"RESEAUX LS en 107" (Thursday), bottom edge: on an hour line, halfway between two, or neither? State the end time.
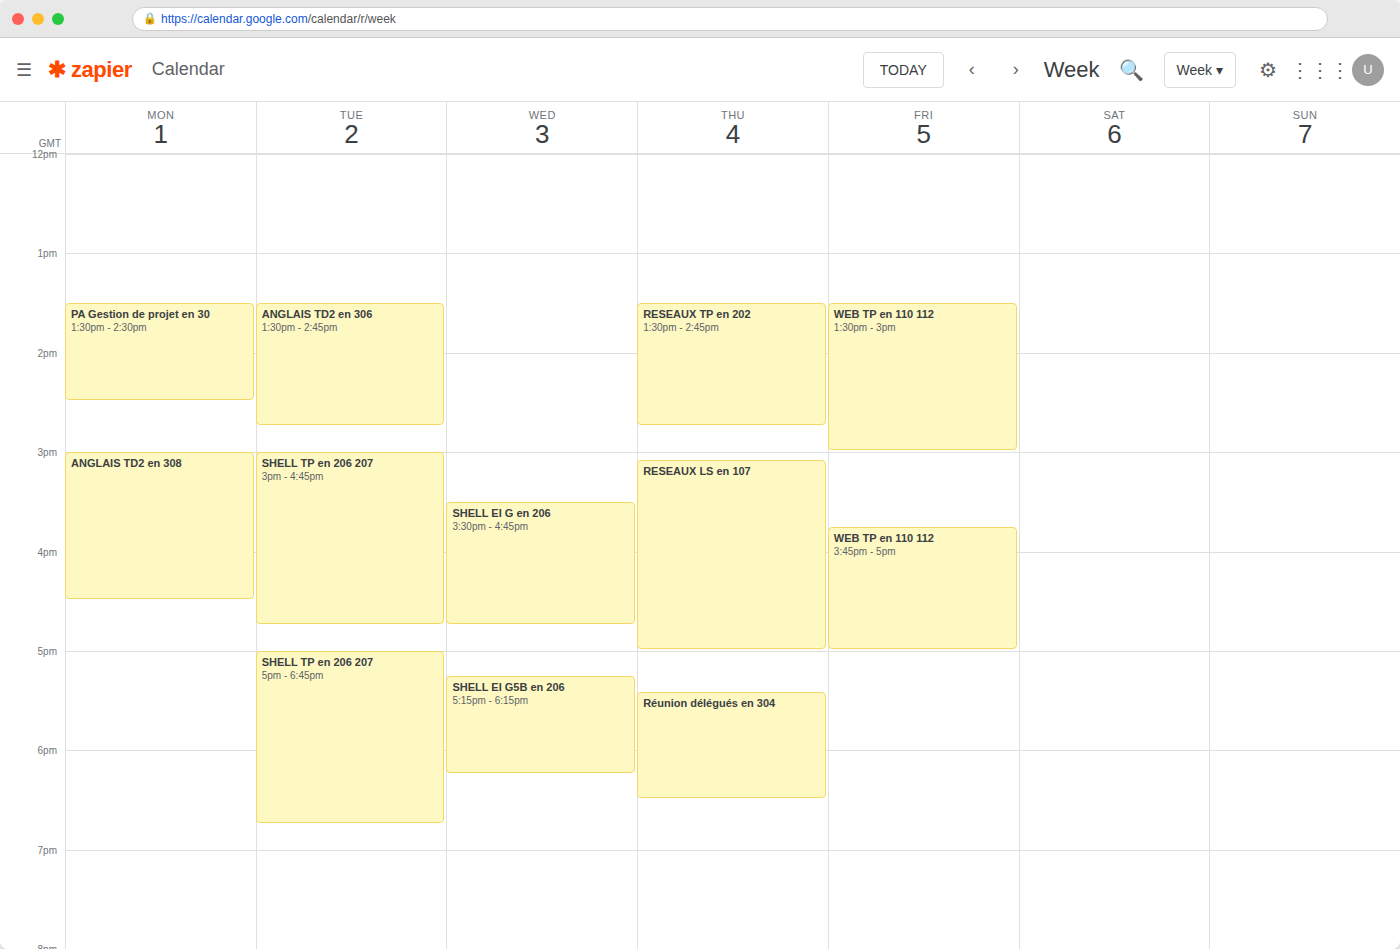
5:00 PM -- exactly on the 5 PM line.